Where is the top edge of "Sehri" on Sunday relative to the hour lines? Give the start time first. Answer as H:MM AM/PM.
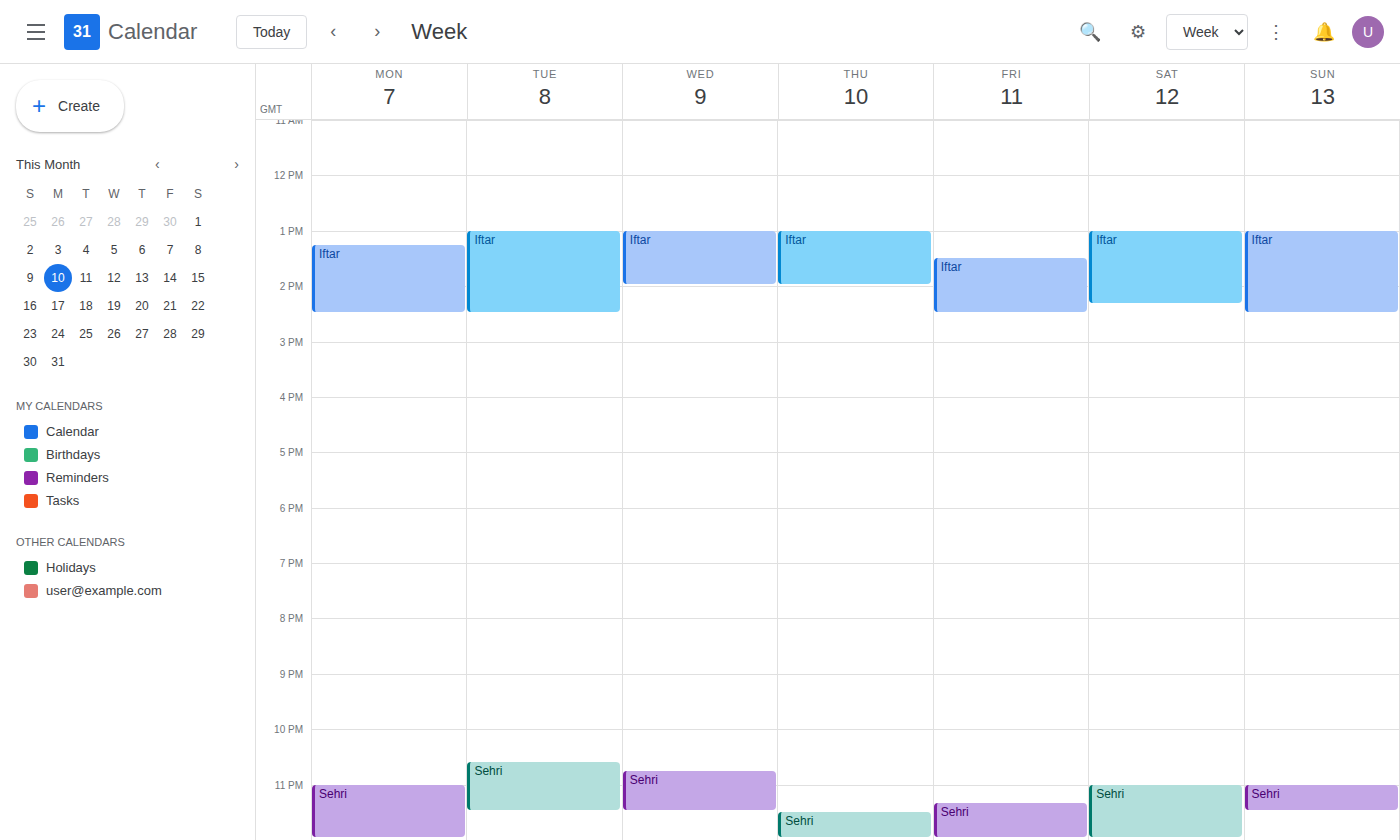
11:00 PM -- exactly on the 11 PM line.